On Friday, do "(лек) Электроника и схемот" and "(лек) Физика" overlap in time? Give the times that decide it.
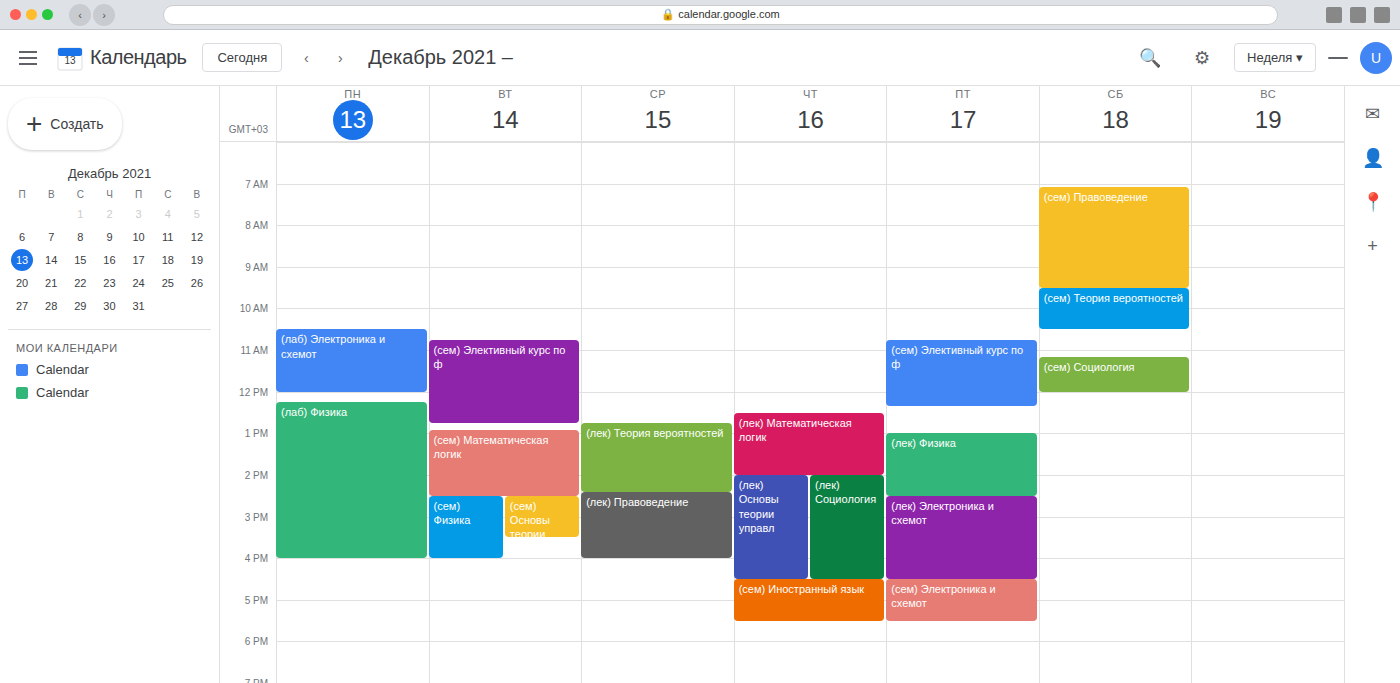
"(лек) Физика" ends at 2:30 PM, exactly when "(лек) Электроника и схемот" starts -- they touch but do not overlap.